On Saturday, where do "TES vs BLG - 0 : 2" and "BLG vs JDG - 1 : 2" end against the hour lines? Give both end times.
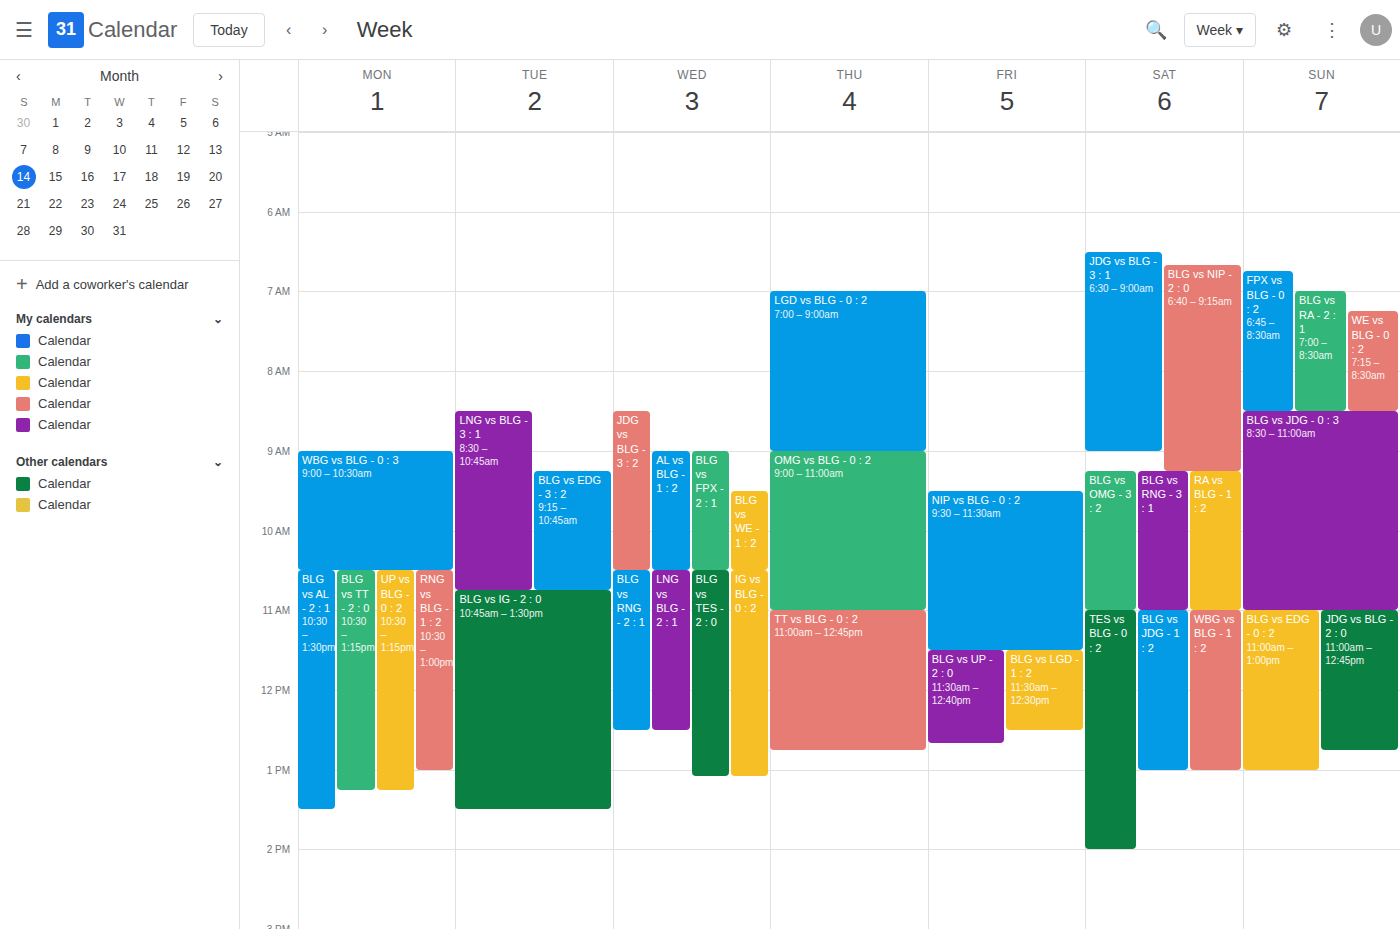
"TES vs BLG - 0 : 2": 2:00 PM, exactly on the 2 PM line. "BLG vs JDG - 1 : 2": 1:00 PM, exactly on the 1 PM line.